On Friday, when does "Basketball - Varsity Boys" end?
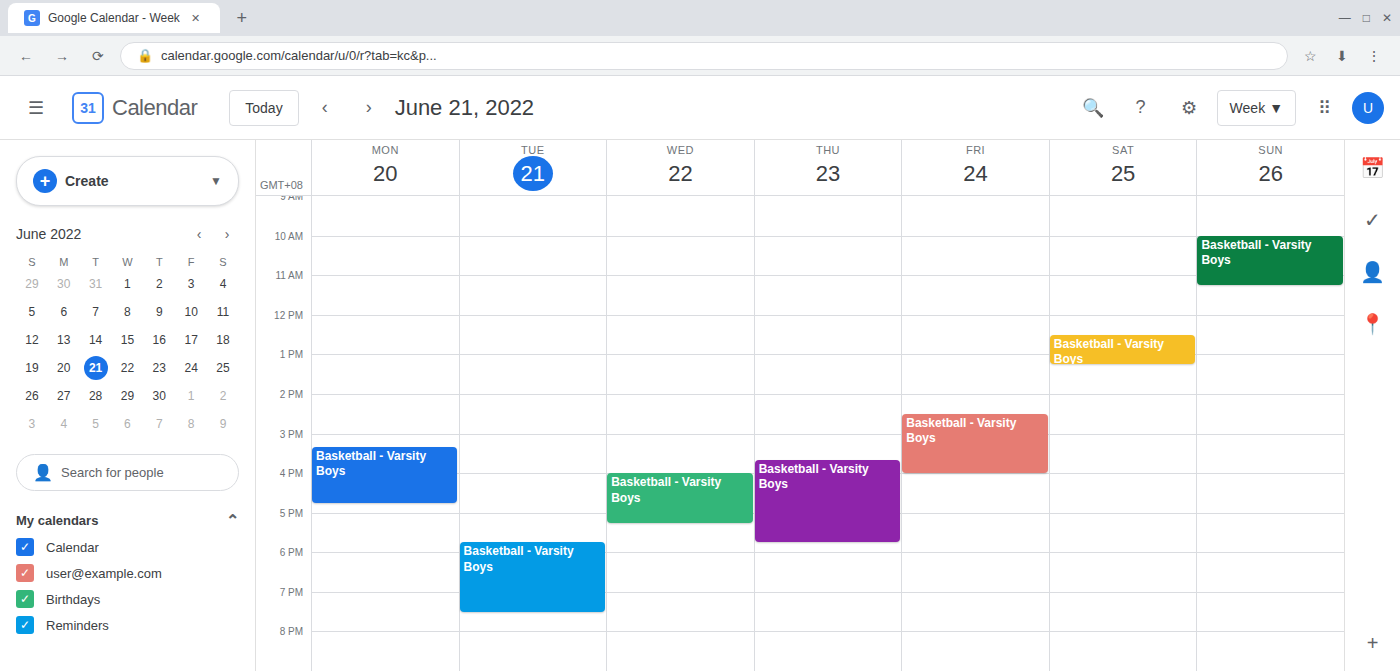
4:00 PM